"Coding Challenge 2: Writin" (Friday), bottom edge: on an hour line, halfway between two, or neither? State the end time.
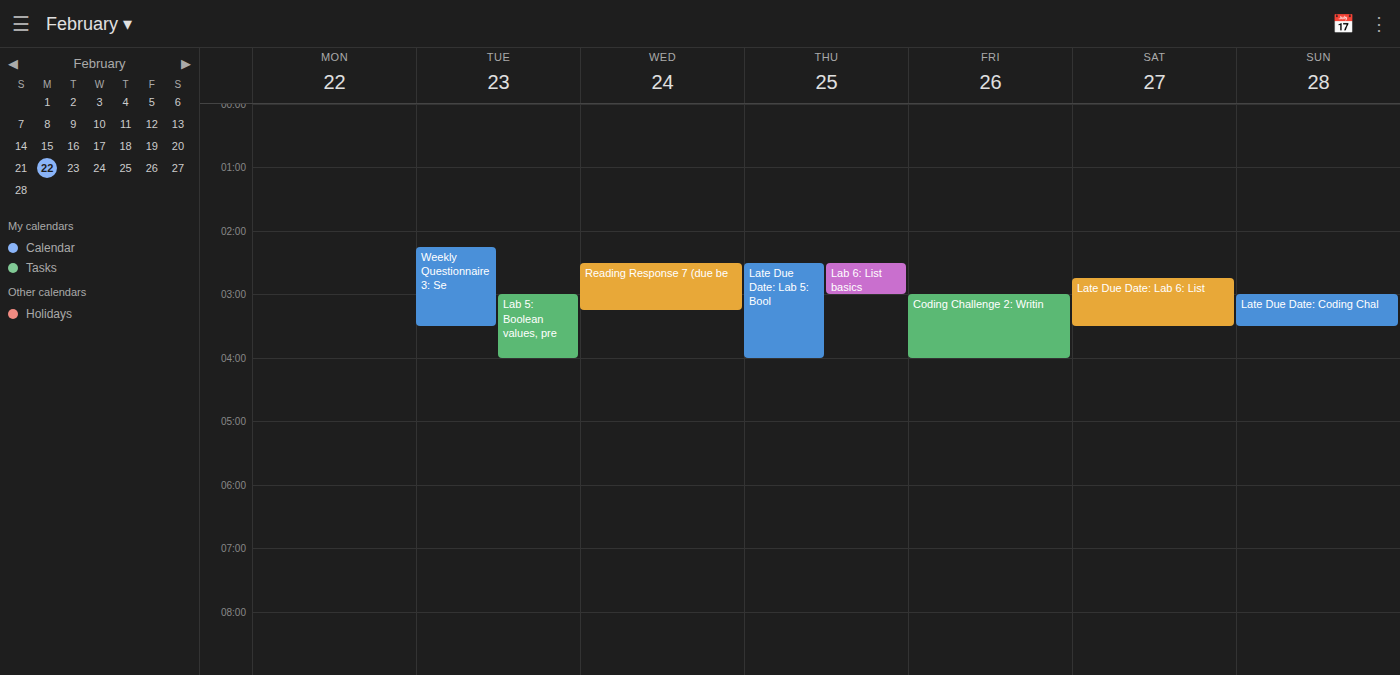
04:00 -- exactly on the 04:00 line.